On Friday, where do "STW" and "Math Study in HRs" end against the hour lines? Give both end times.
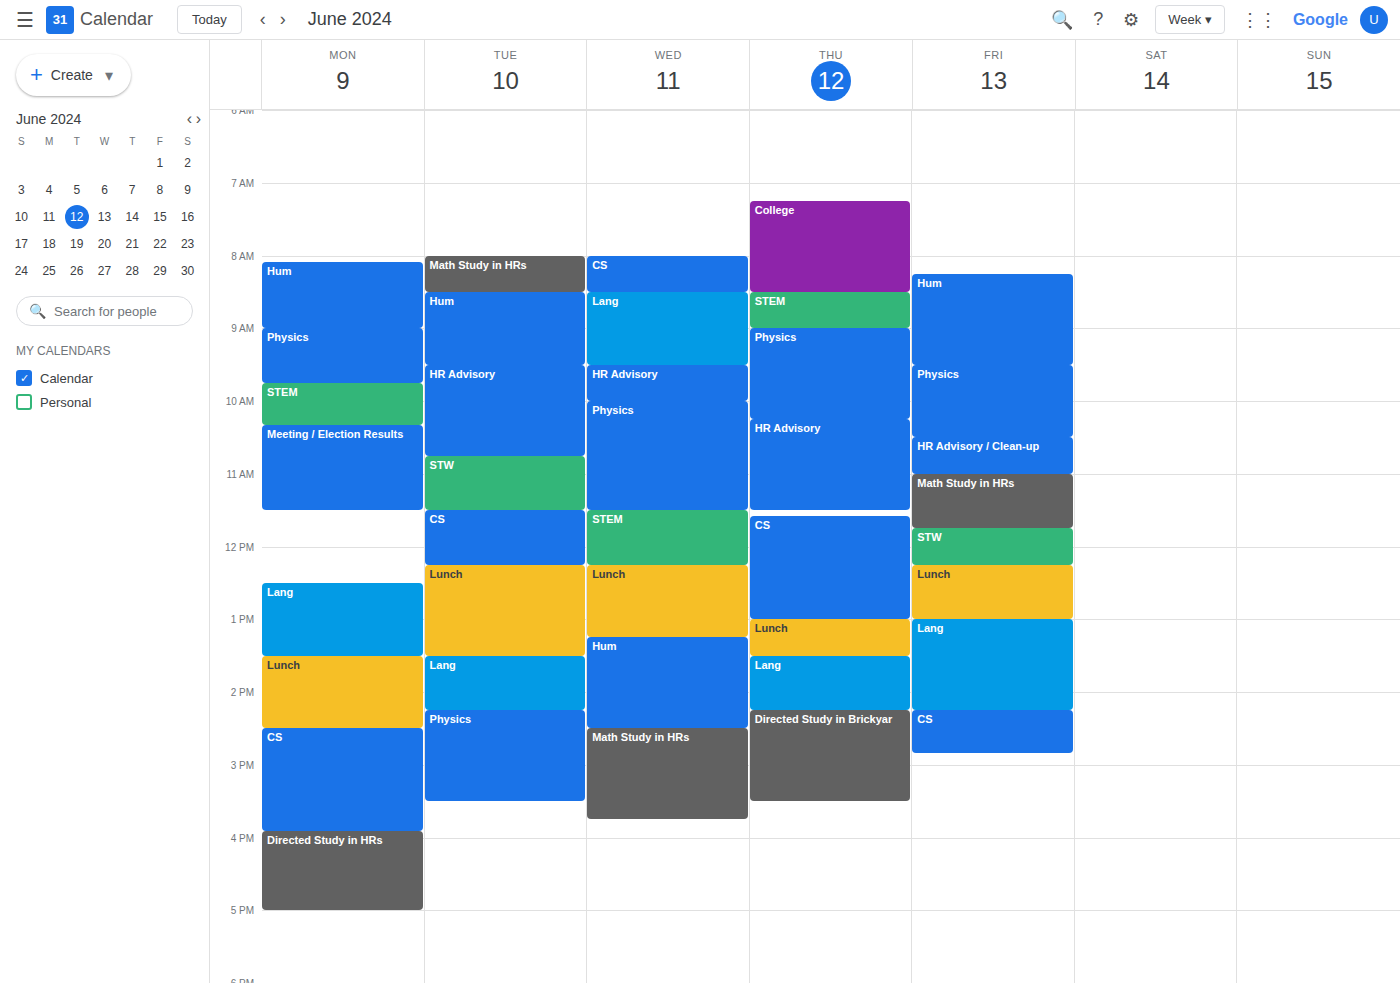
"STW": 12:15 PM, neither: a quarter of the way from the 12 PM line to the 1 PM line. "Math Study in HRs": 11:45 AM, neither: three quarters of the way from the 11 AM line to the 12 PM line.